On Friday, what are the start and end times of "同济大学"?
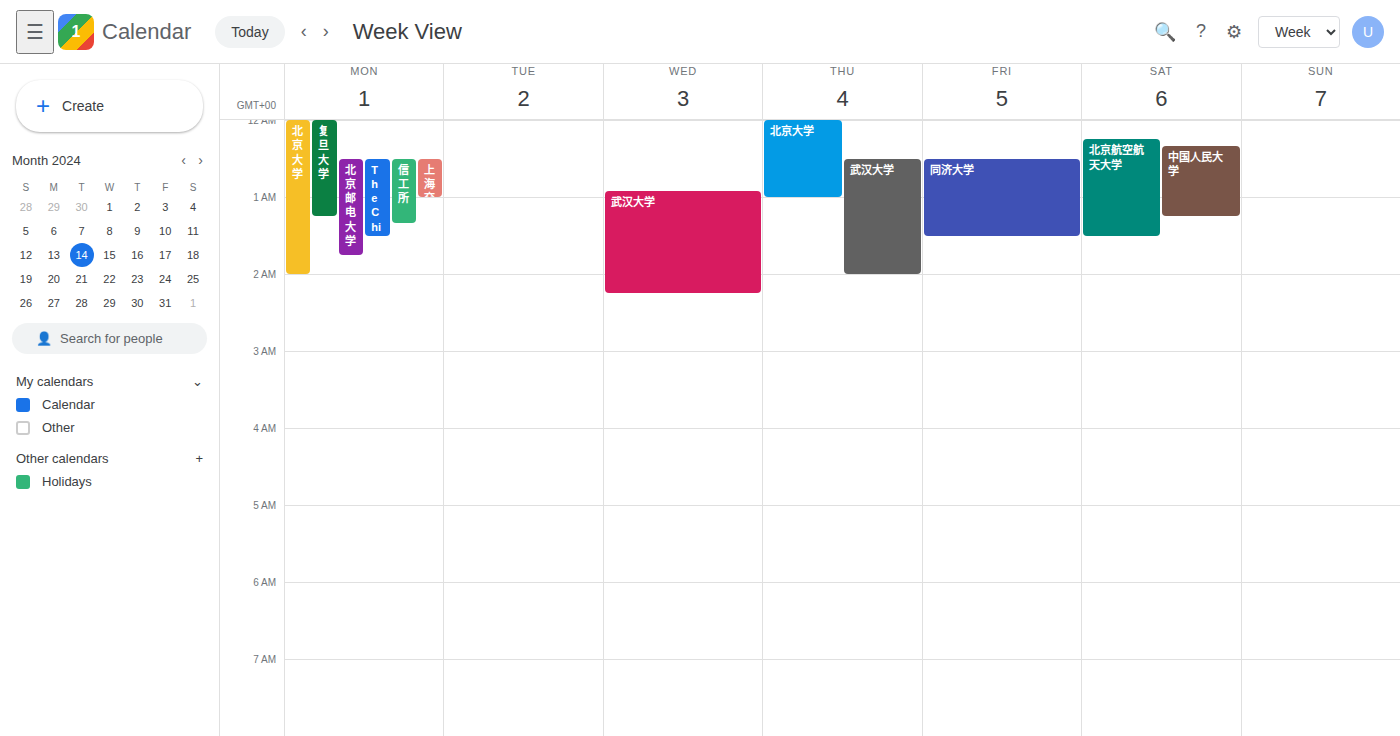
12:30 AM to 1:30 AM